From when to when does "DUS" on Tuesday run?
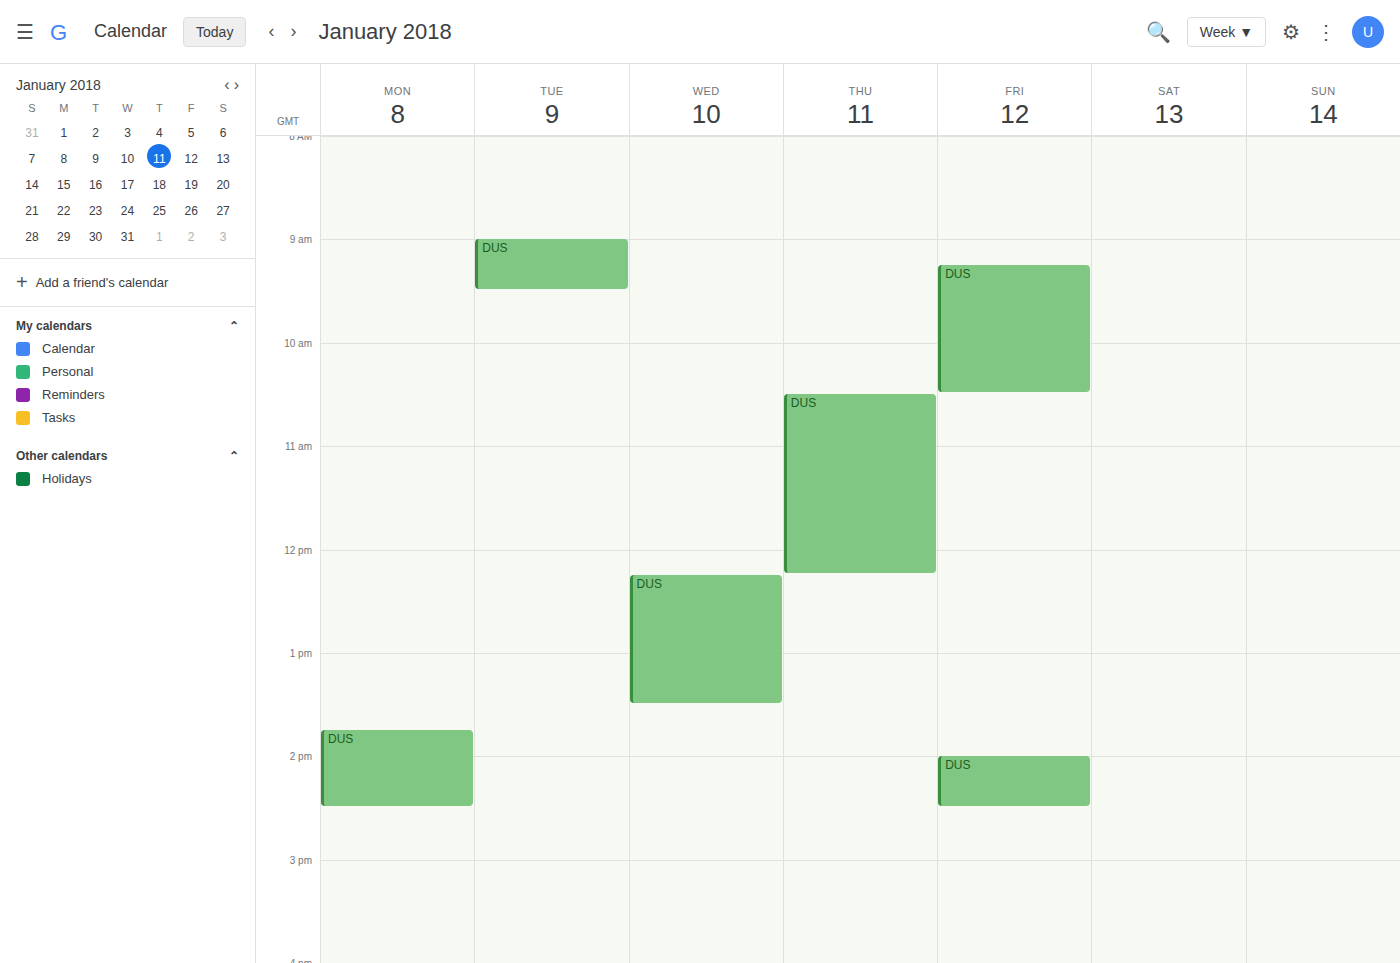
9:00 AM to 9:30 AM